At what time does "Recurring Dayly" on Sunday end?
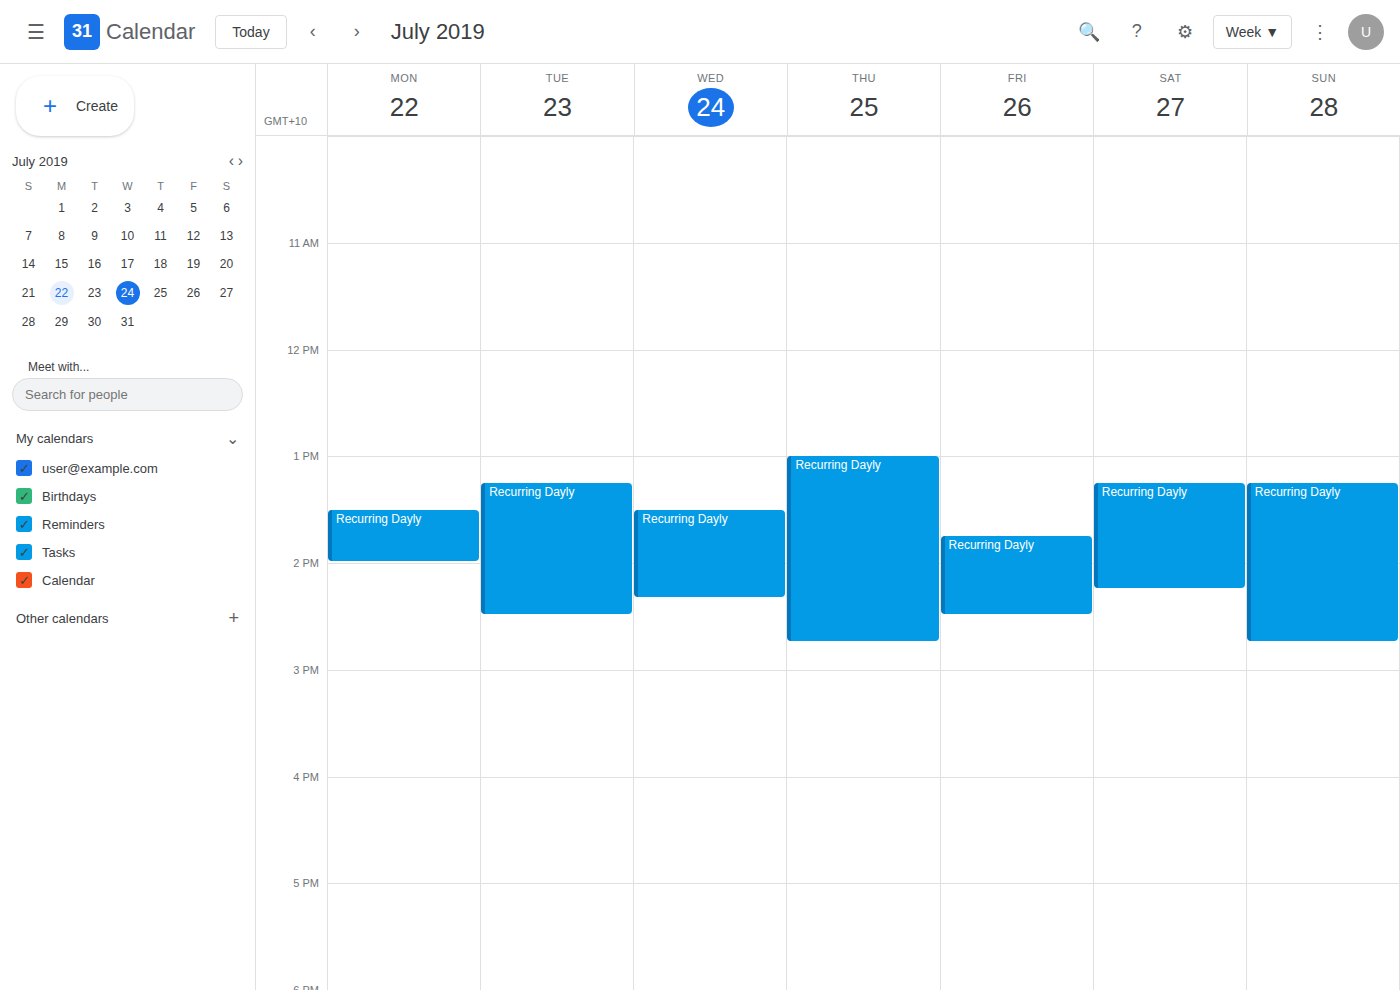
2:45 PM